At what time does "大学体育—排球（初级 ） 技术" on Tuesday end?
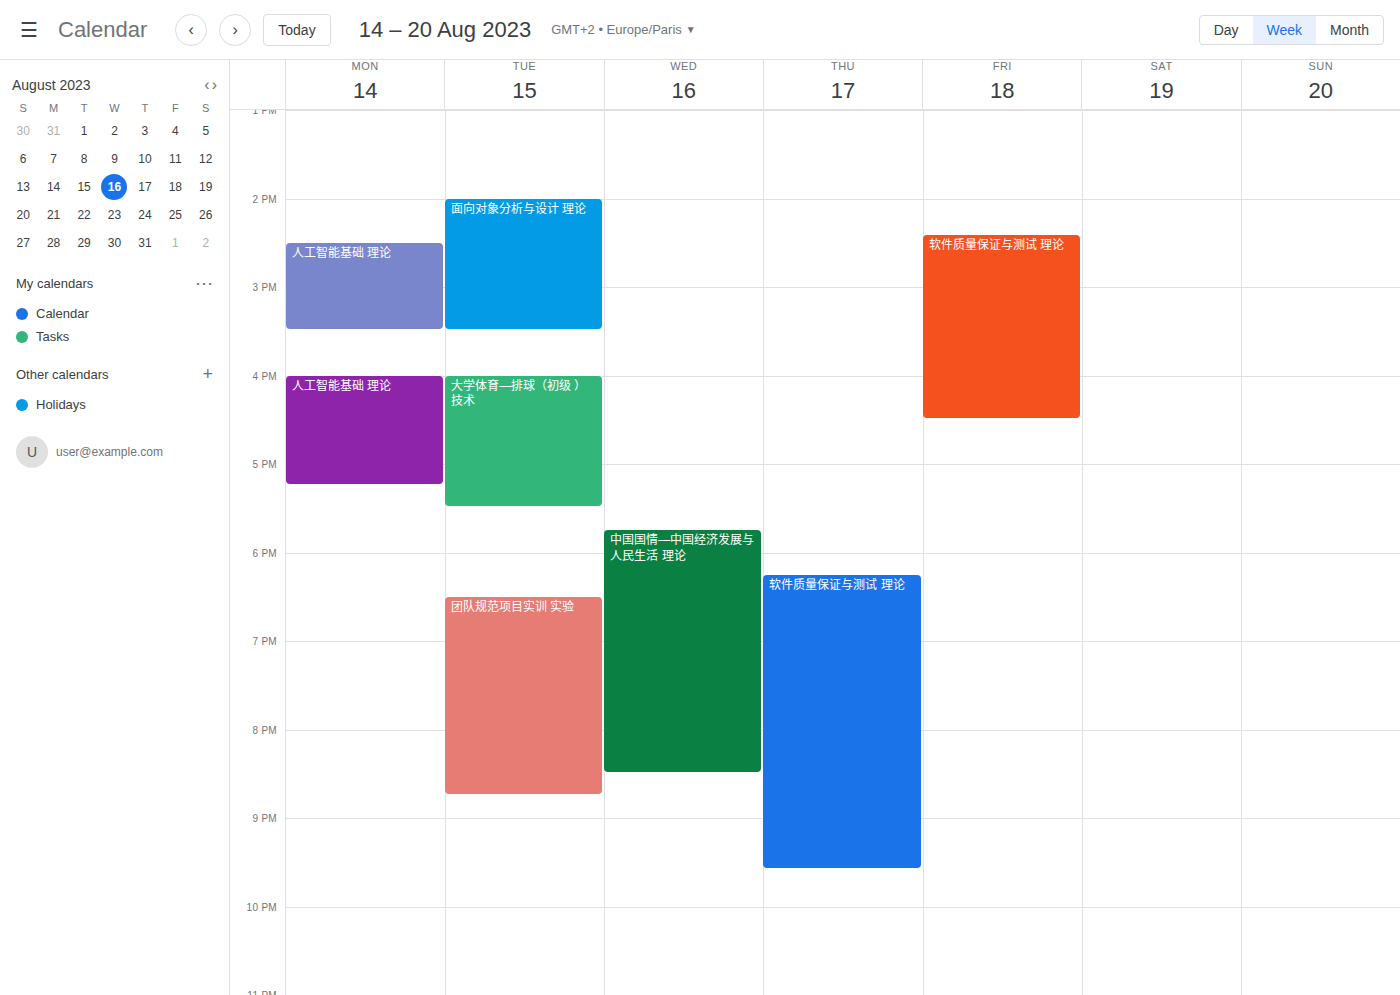
5:30 PM